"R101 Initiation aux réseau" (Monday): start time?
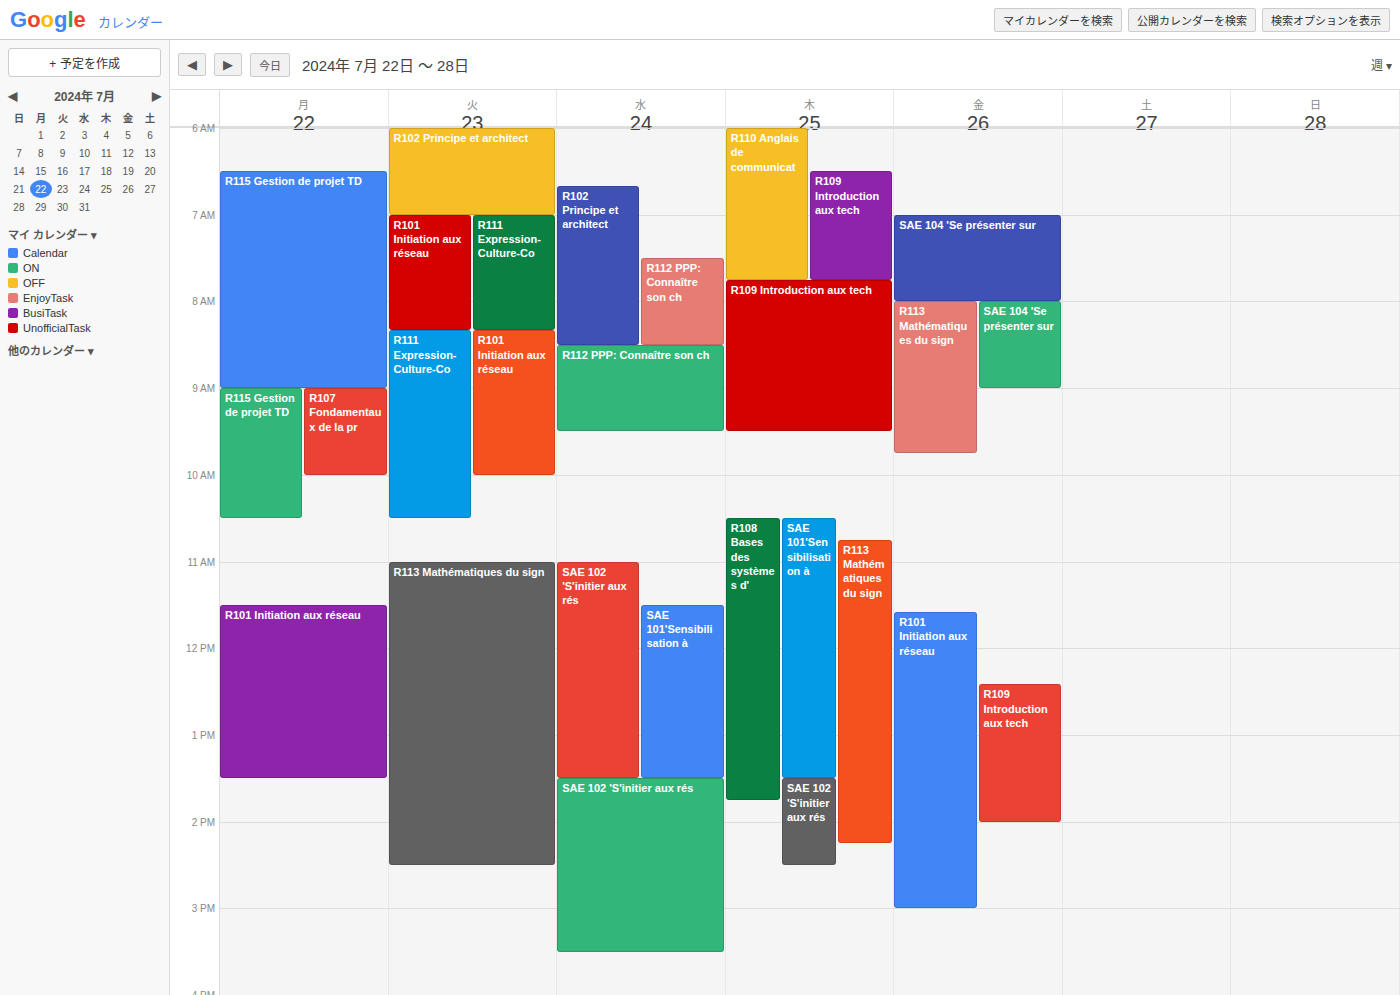
11:30 AM